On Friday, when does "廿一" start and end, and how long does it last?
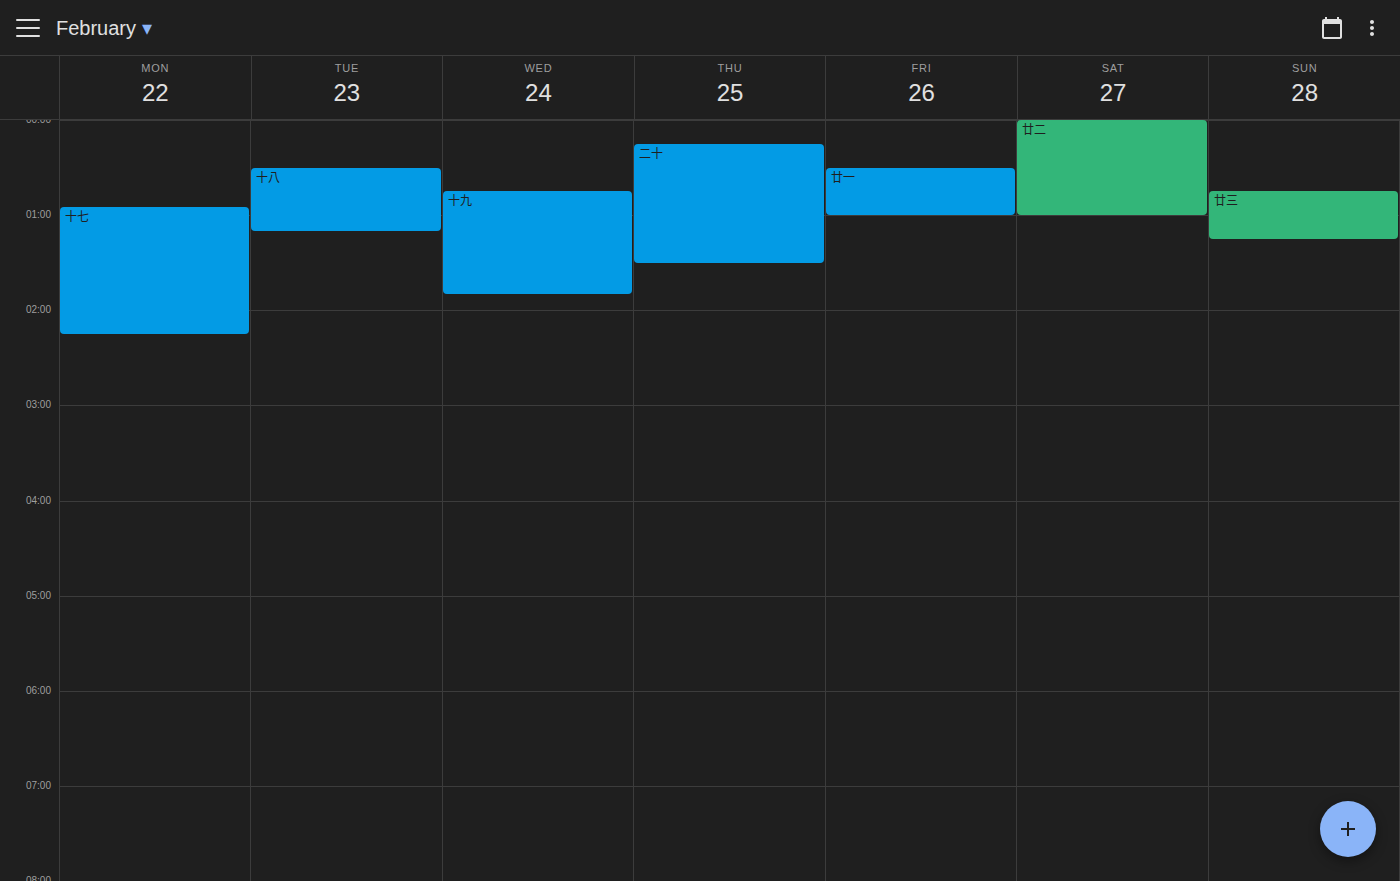
12:30 AM to 1:00 AM, 30 minutes